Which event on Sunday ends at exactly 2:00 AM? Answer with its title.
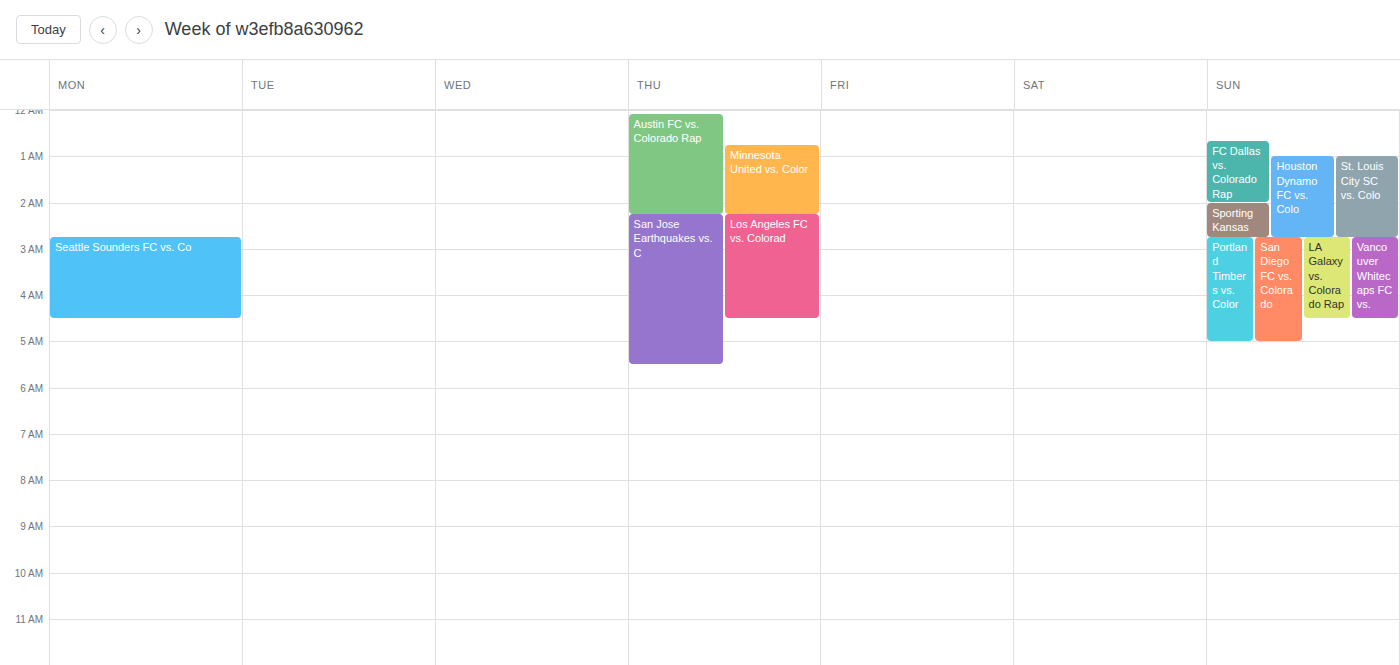
"FC Dallas vs. Colorado Rap"